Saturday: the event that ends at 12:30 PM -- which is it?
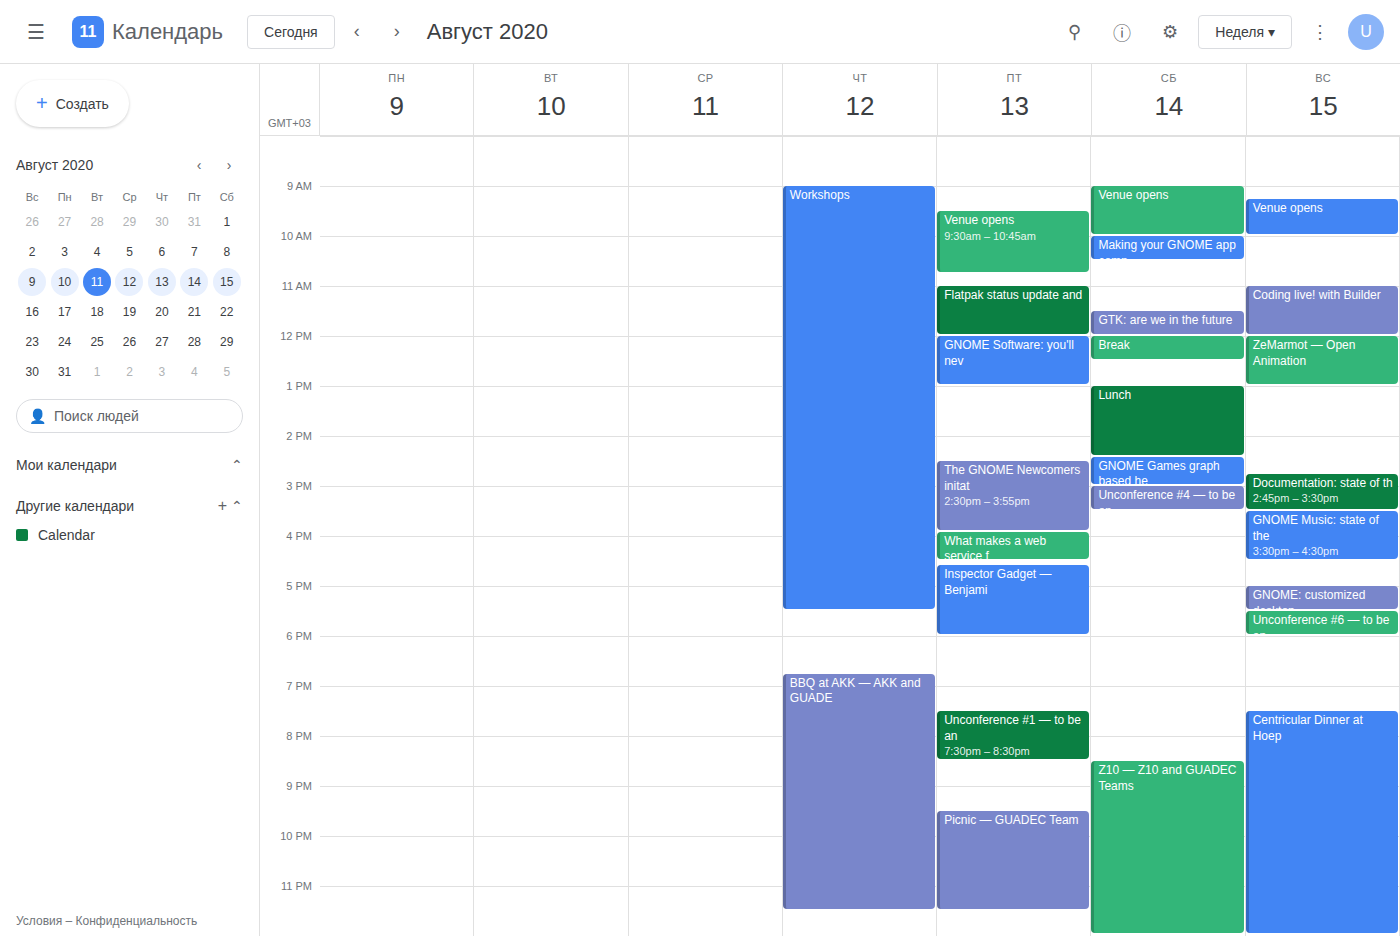
"Break"